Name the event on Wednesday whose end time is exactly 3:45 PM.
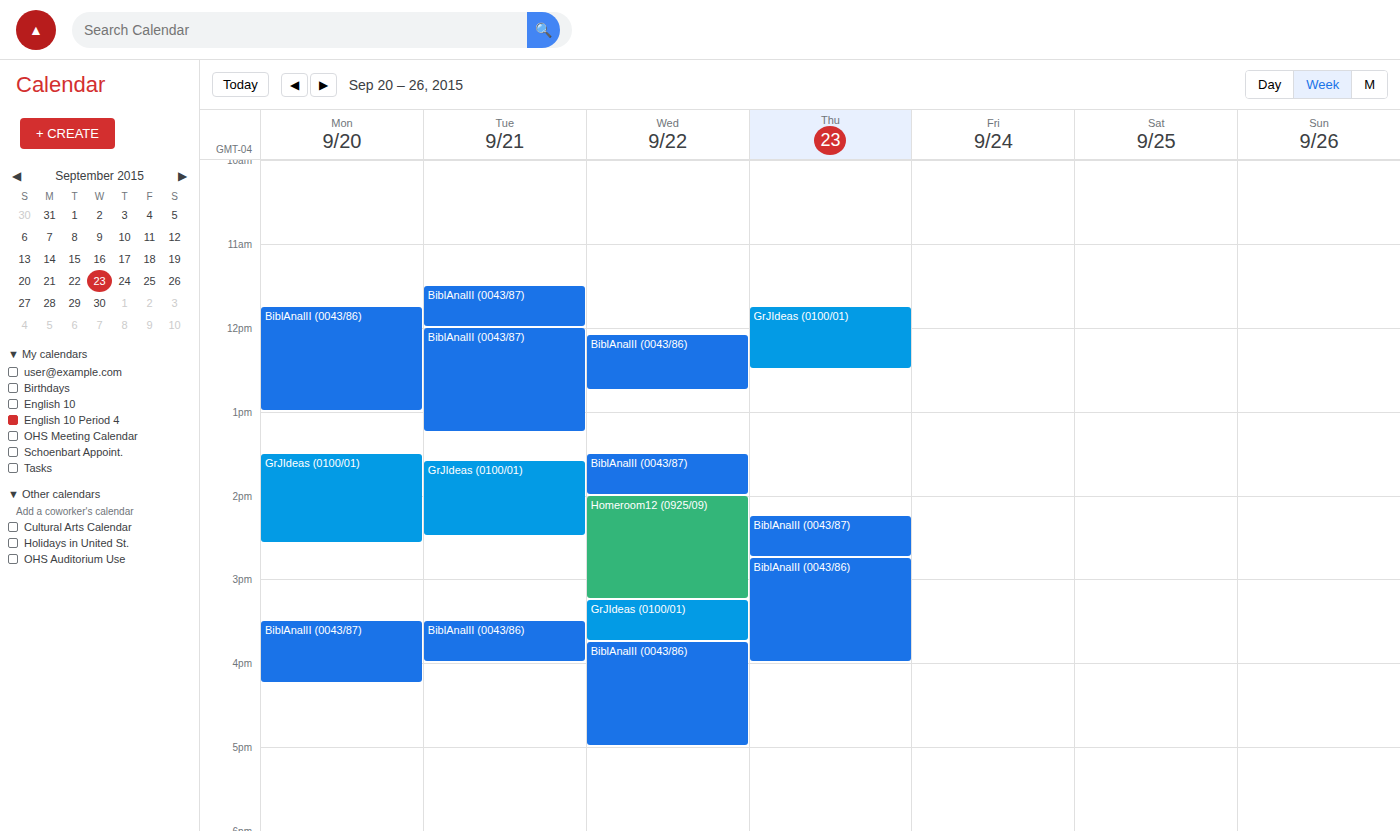
"GrJIdeas (0100/01)"